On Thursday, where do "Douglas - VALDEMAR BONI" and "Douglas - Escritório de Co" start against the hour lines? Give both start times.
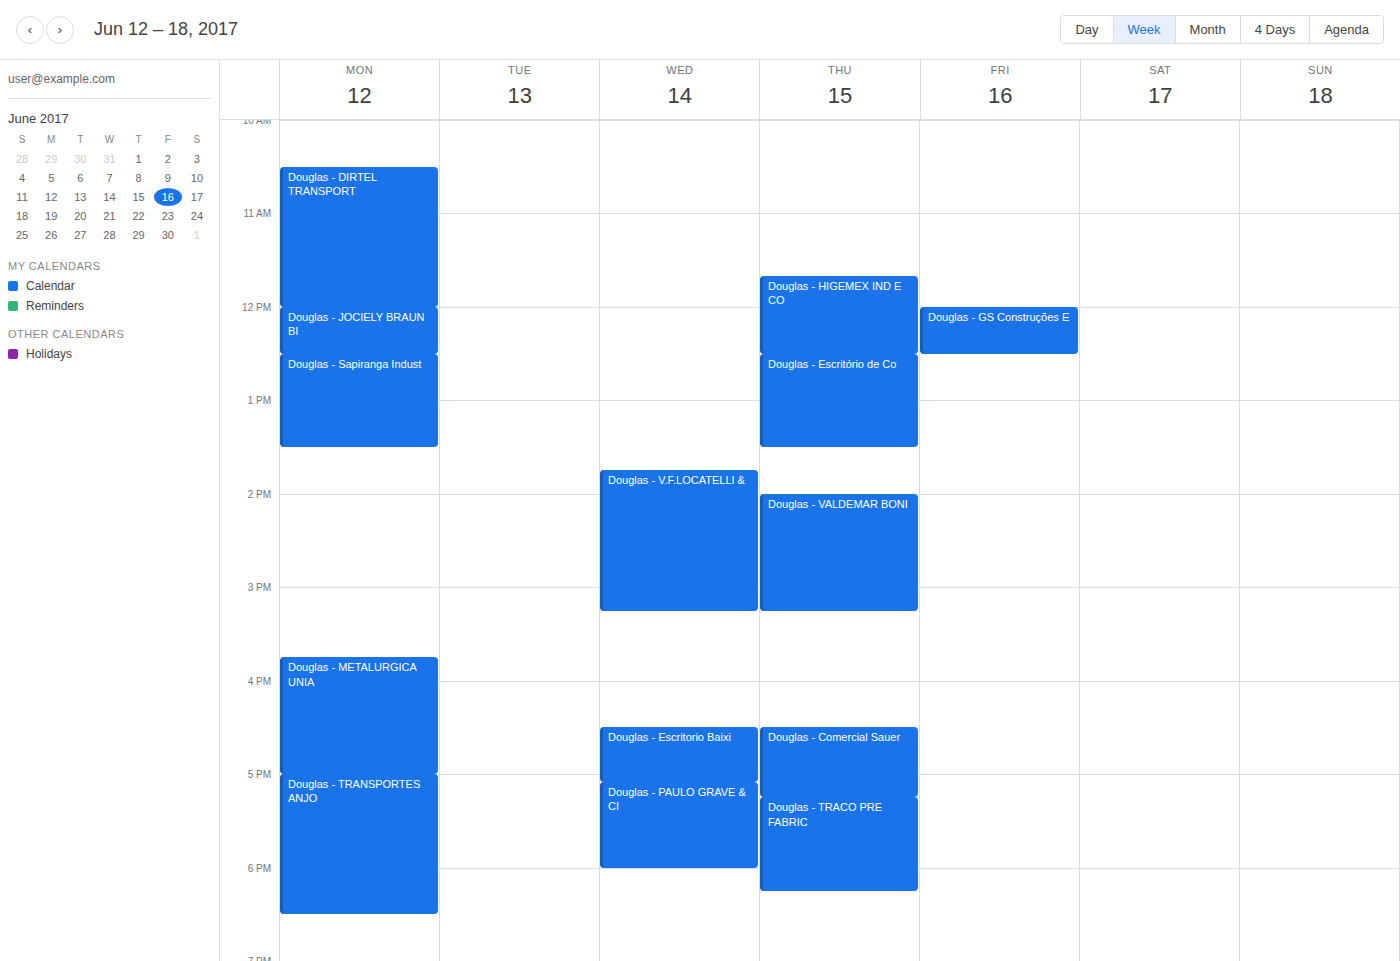
"Douglas - VALDEMAR BONI": 2:00 PM, exactly on the 2 PM line. "Douglas - Escritório de Co": 12:30 PM, halfway between the 12 PM and 1 PM lines.